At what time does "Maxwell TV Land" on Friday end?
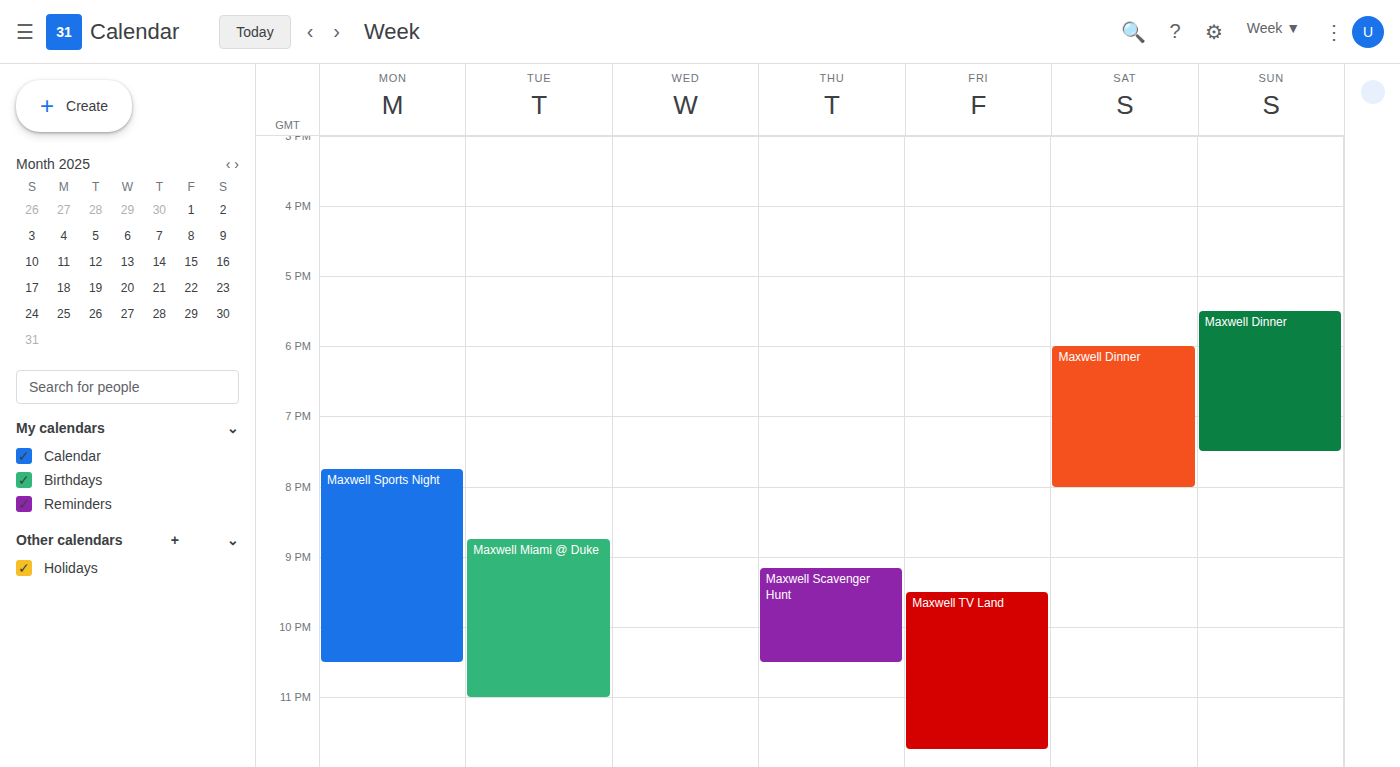
11:45 PM